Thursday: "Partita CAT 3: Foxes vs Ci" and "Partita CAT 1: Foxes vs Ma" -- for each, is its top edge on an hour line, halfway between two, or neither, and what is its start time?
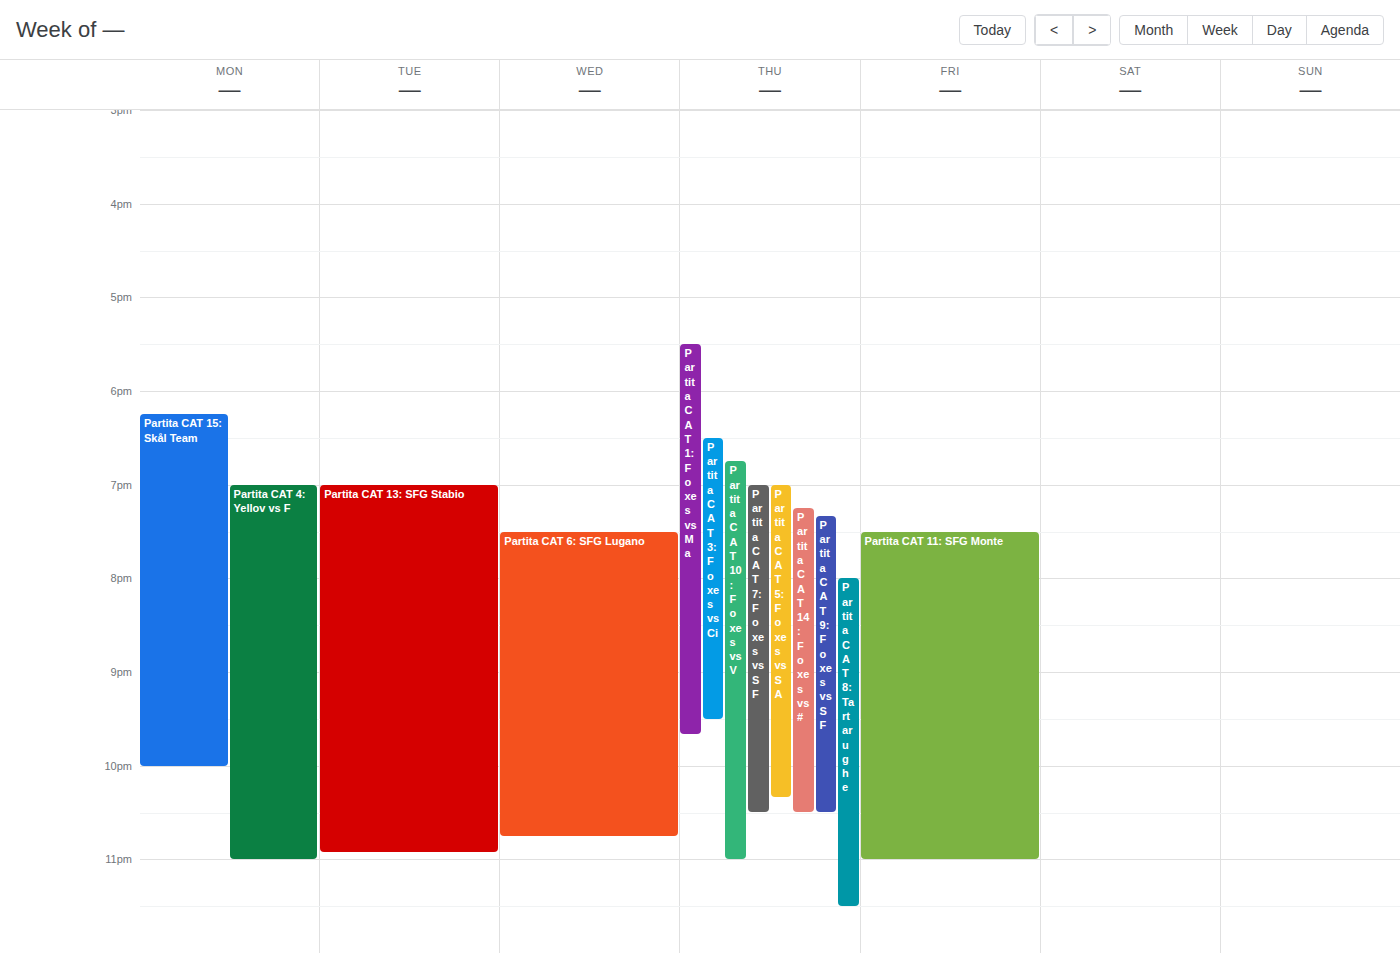
"Partita CAT 3: Foxes vs Ci": 18:30, halfway between the 18:00 and 19:00 lines. "Partita CAT 1: Foxes vs Ma": 17:30, halfway between the 17:00 and 18:00 lines.